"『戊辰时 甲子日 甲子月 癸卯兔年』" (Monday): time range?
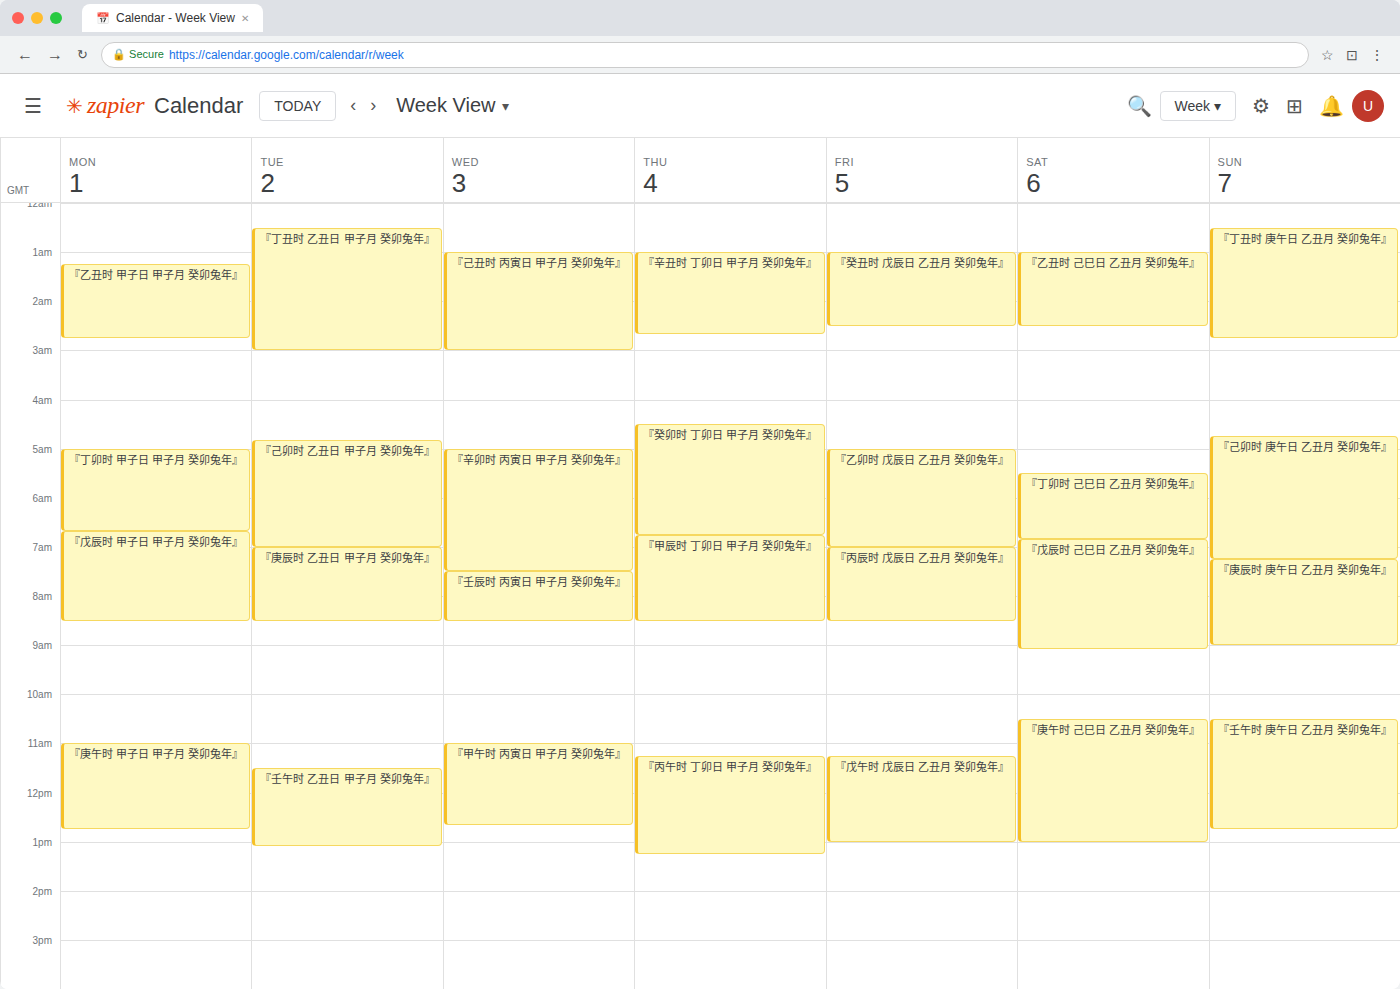
6:40 AM to 8:30 AM